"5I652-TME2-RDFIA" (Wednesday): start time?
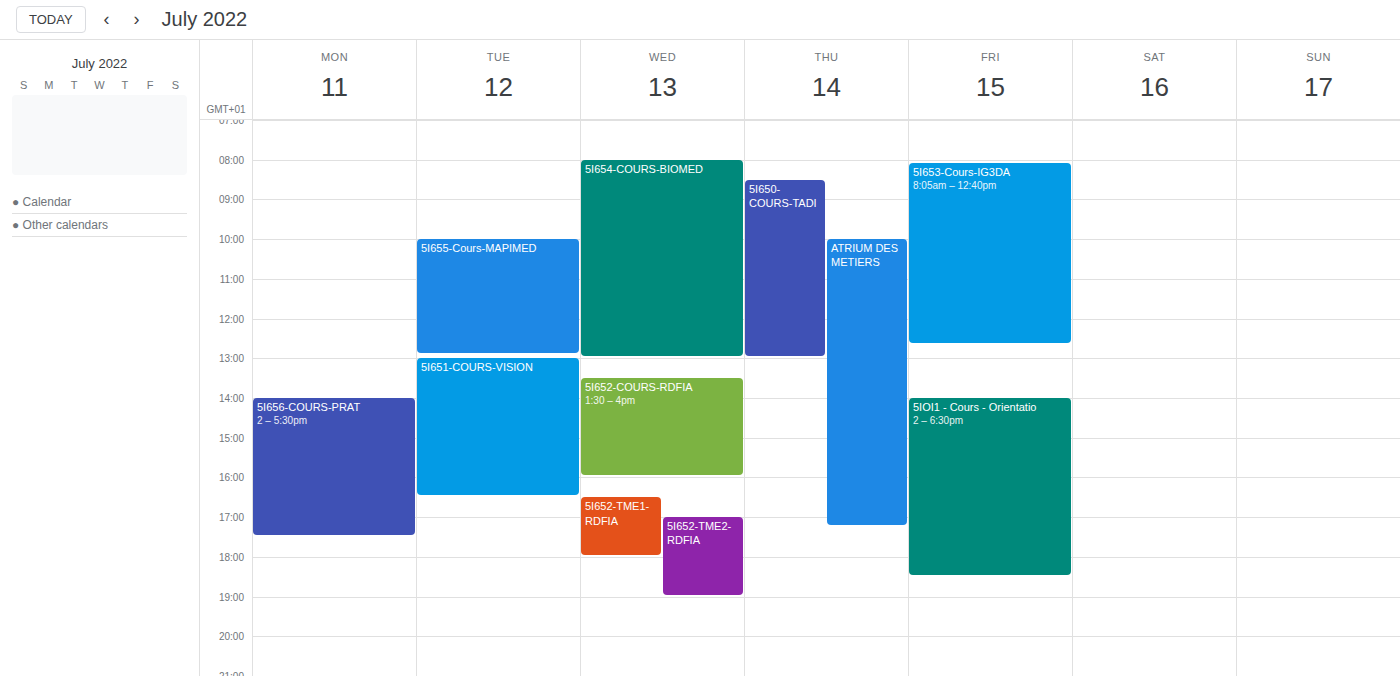
17:00